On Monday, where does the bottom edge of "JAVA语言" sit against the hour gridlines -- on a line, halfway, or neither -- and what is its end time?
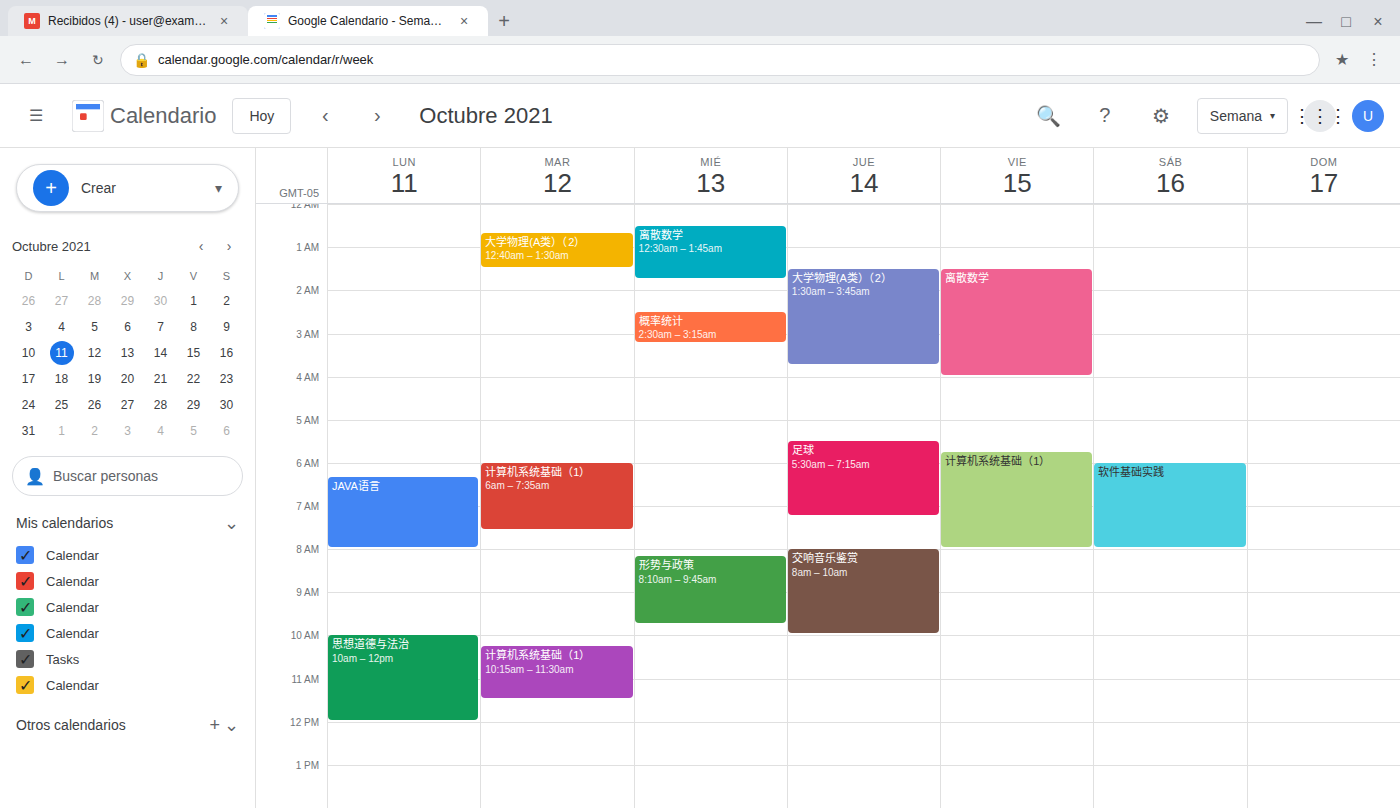
8:00 AM -- exactly on the 8 AM line.